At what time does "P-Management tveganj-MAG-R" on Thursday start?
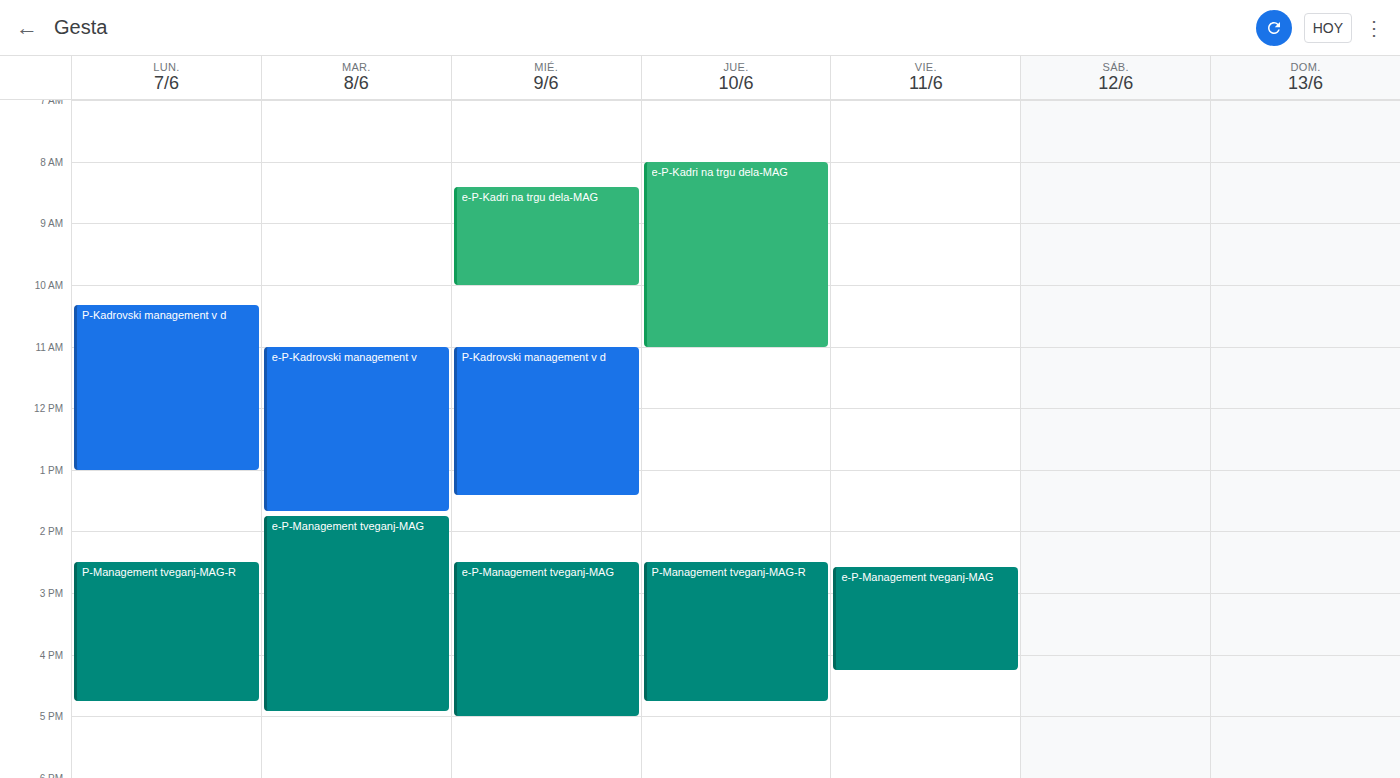
14:30